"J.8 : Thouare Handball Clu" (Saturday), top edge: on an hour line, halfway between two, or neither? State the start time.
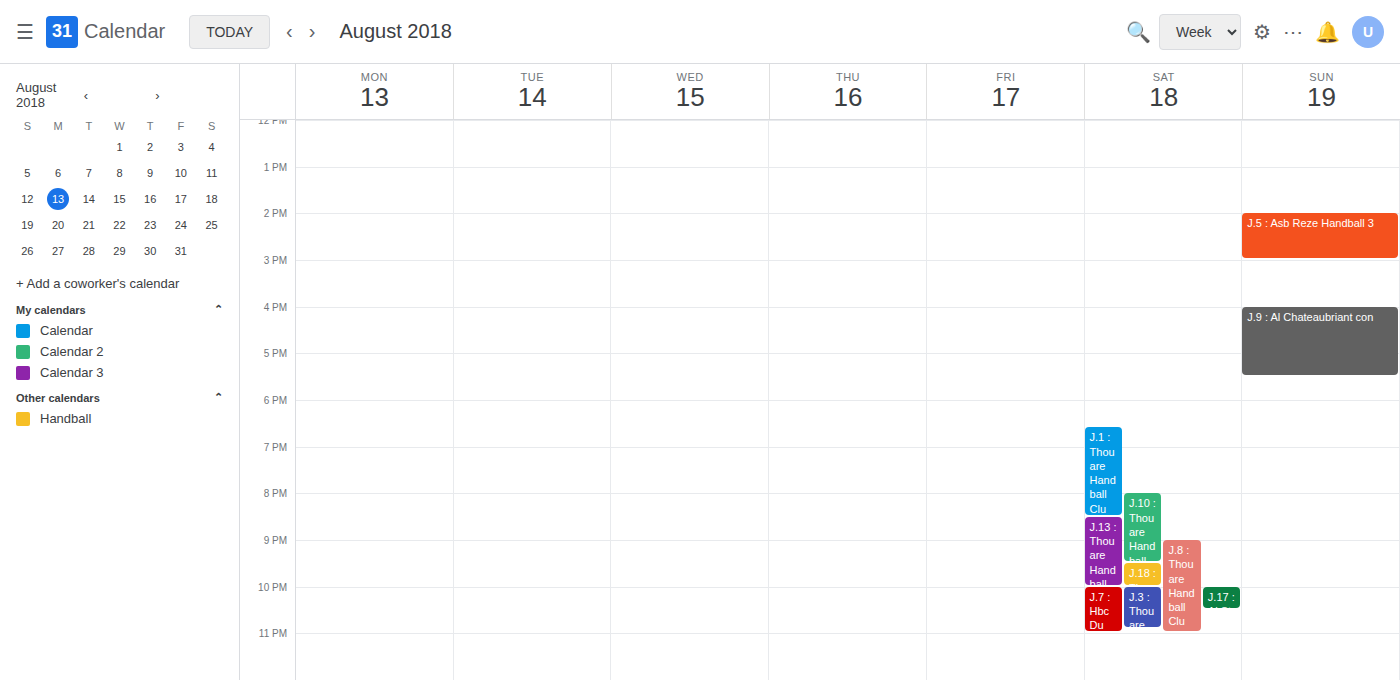
9:00 PM -- exactly on the 9 PM line.